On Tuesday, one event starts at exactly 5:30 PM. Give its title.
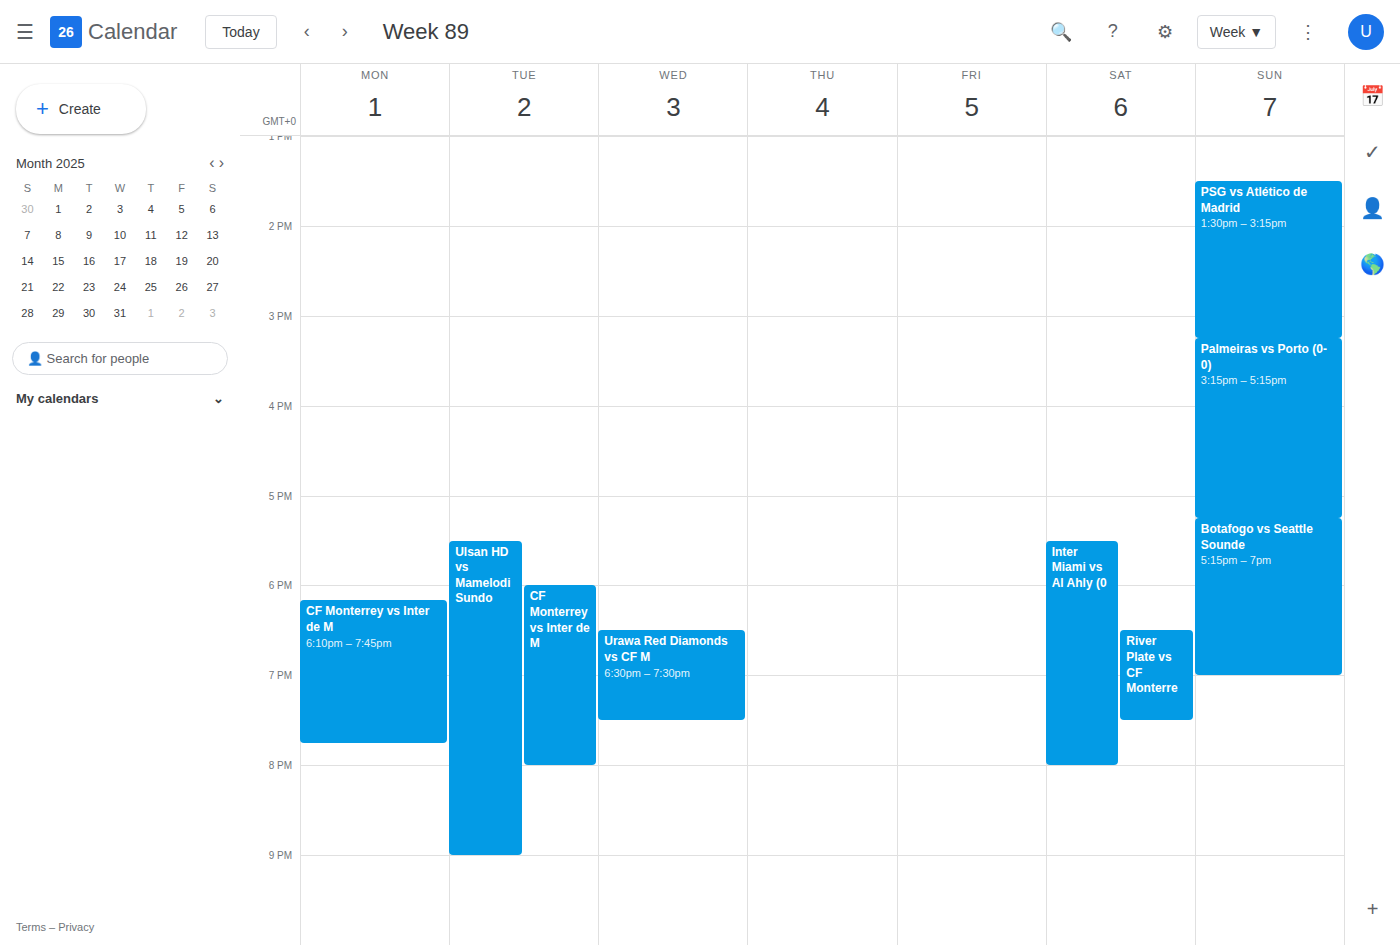
"Ulsan HD vs Mamelodi Sundo"